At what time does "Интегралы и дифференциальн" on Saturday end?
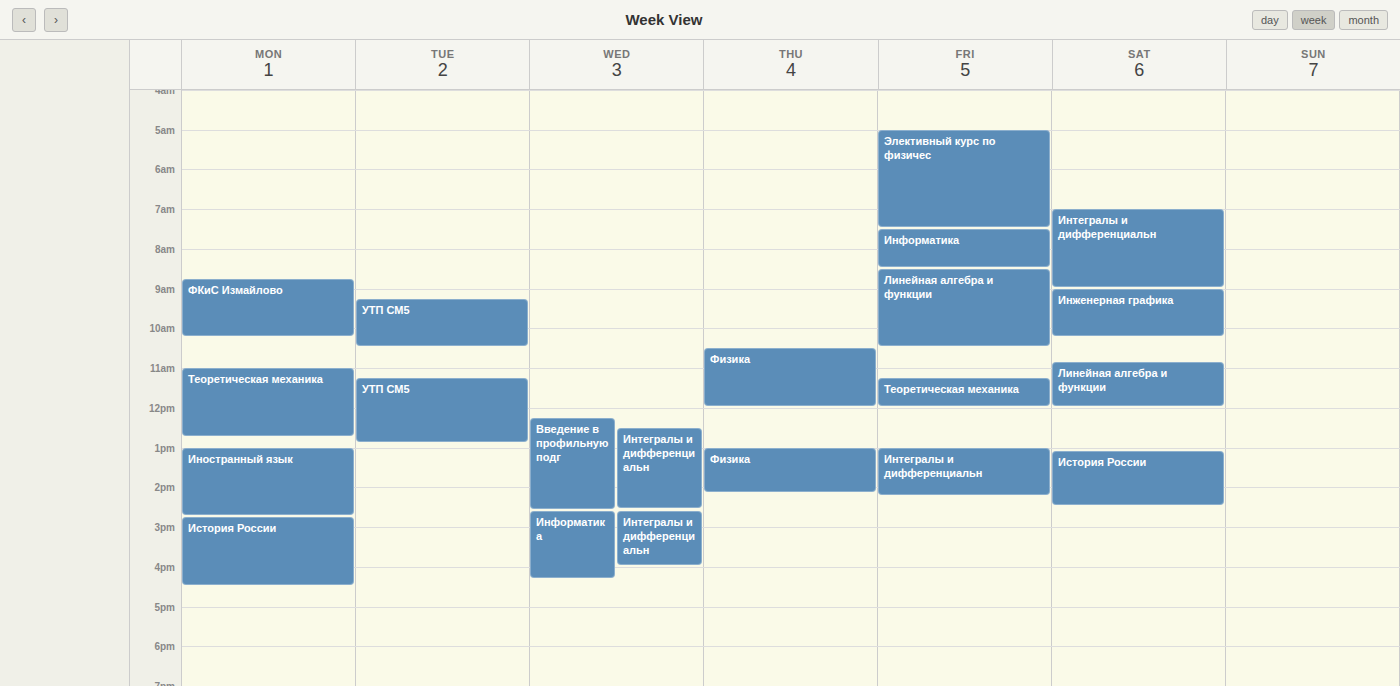
09:00